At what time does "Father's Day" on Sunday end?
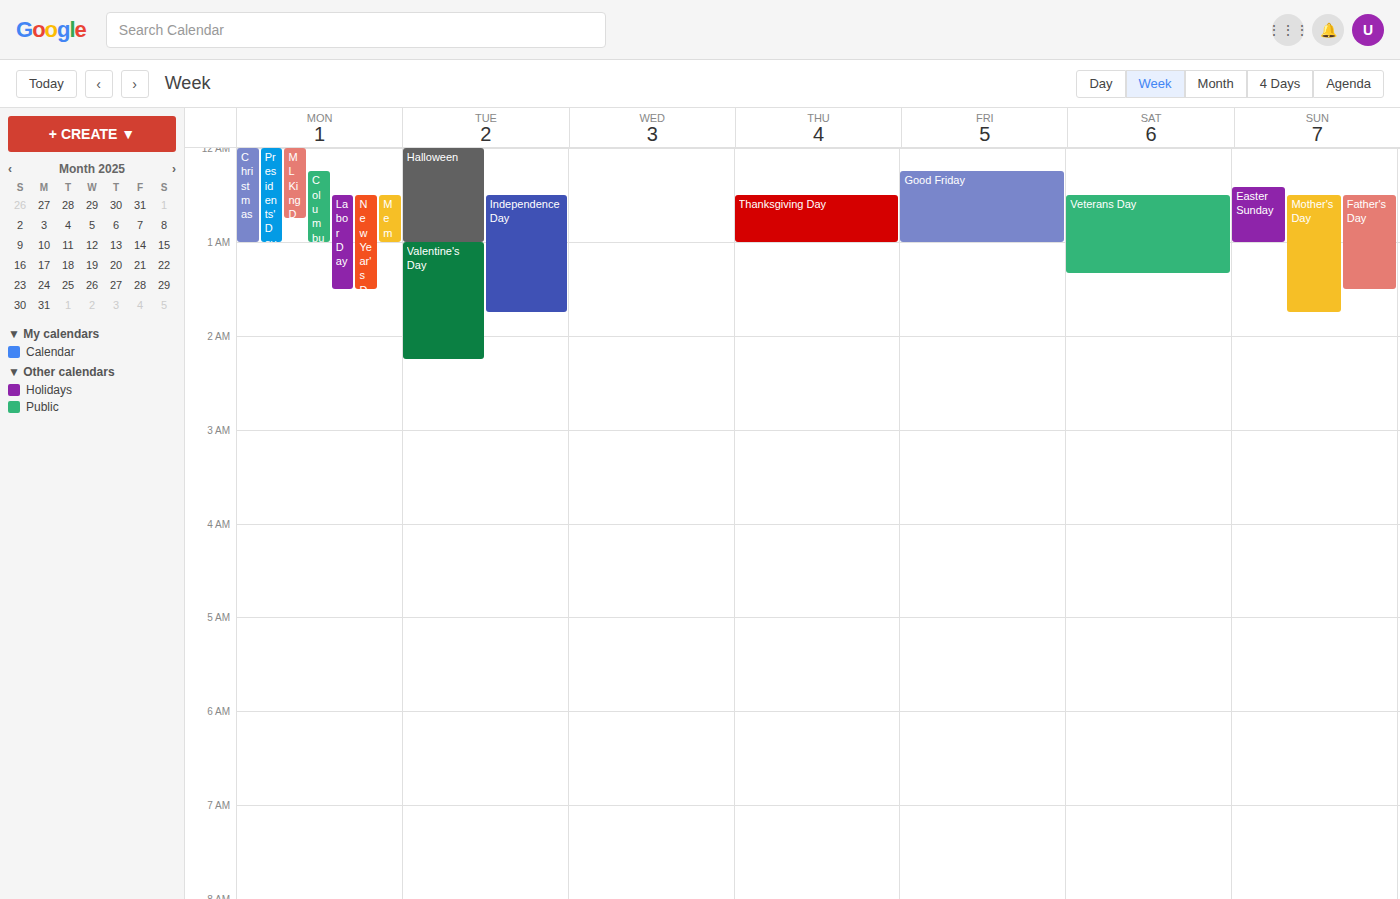
1:30 AM